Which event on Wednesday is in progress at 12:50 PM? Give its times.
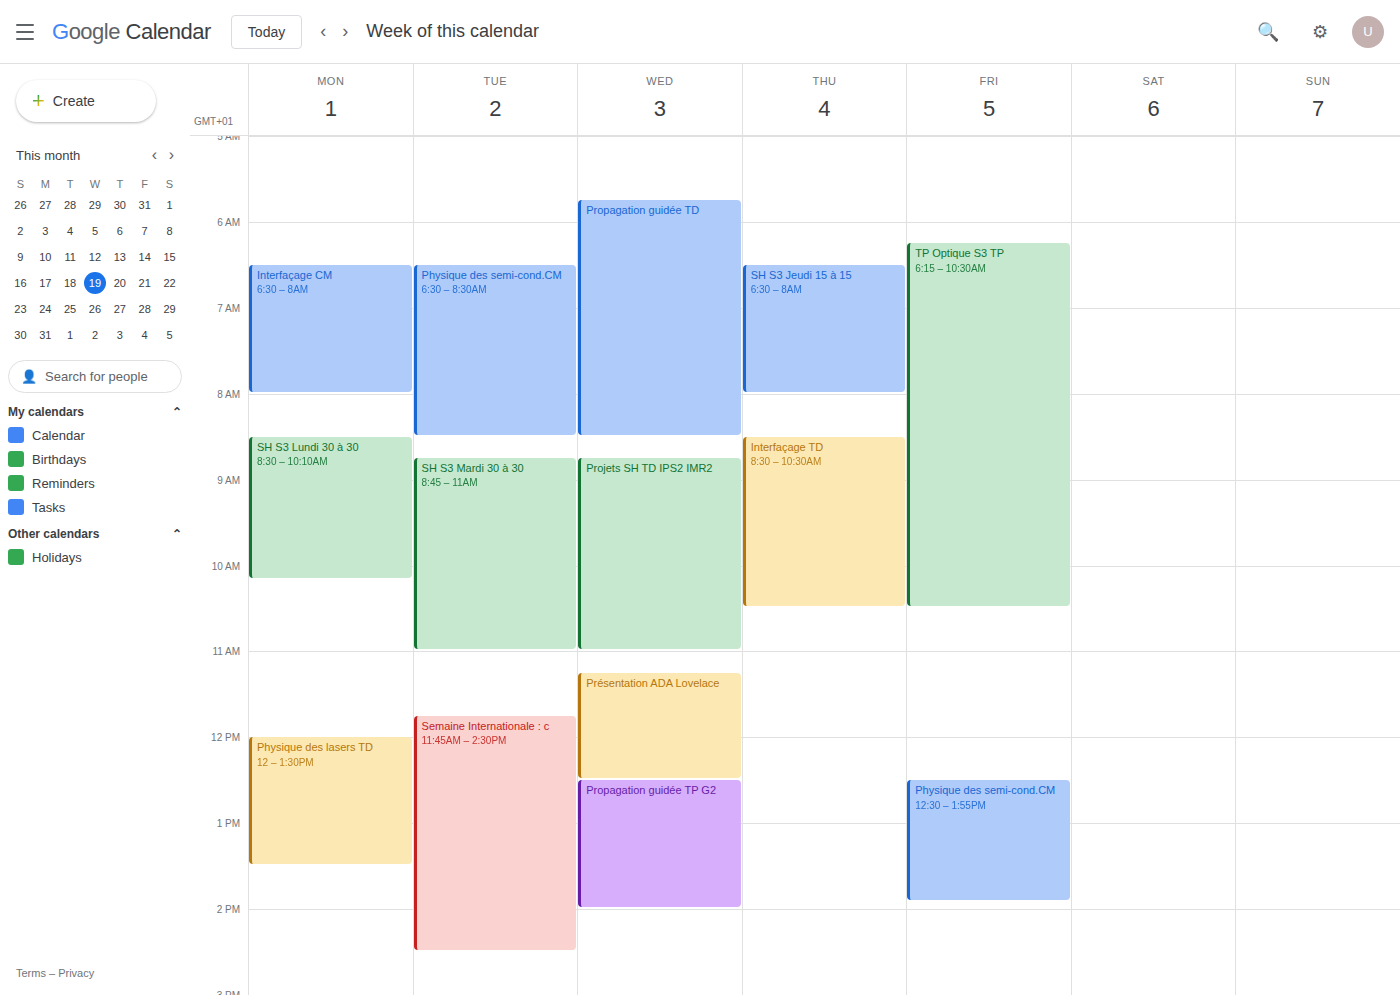
"Propagation guidée TP G2", 12:30 PM to 2:00 PM